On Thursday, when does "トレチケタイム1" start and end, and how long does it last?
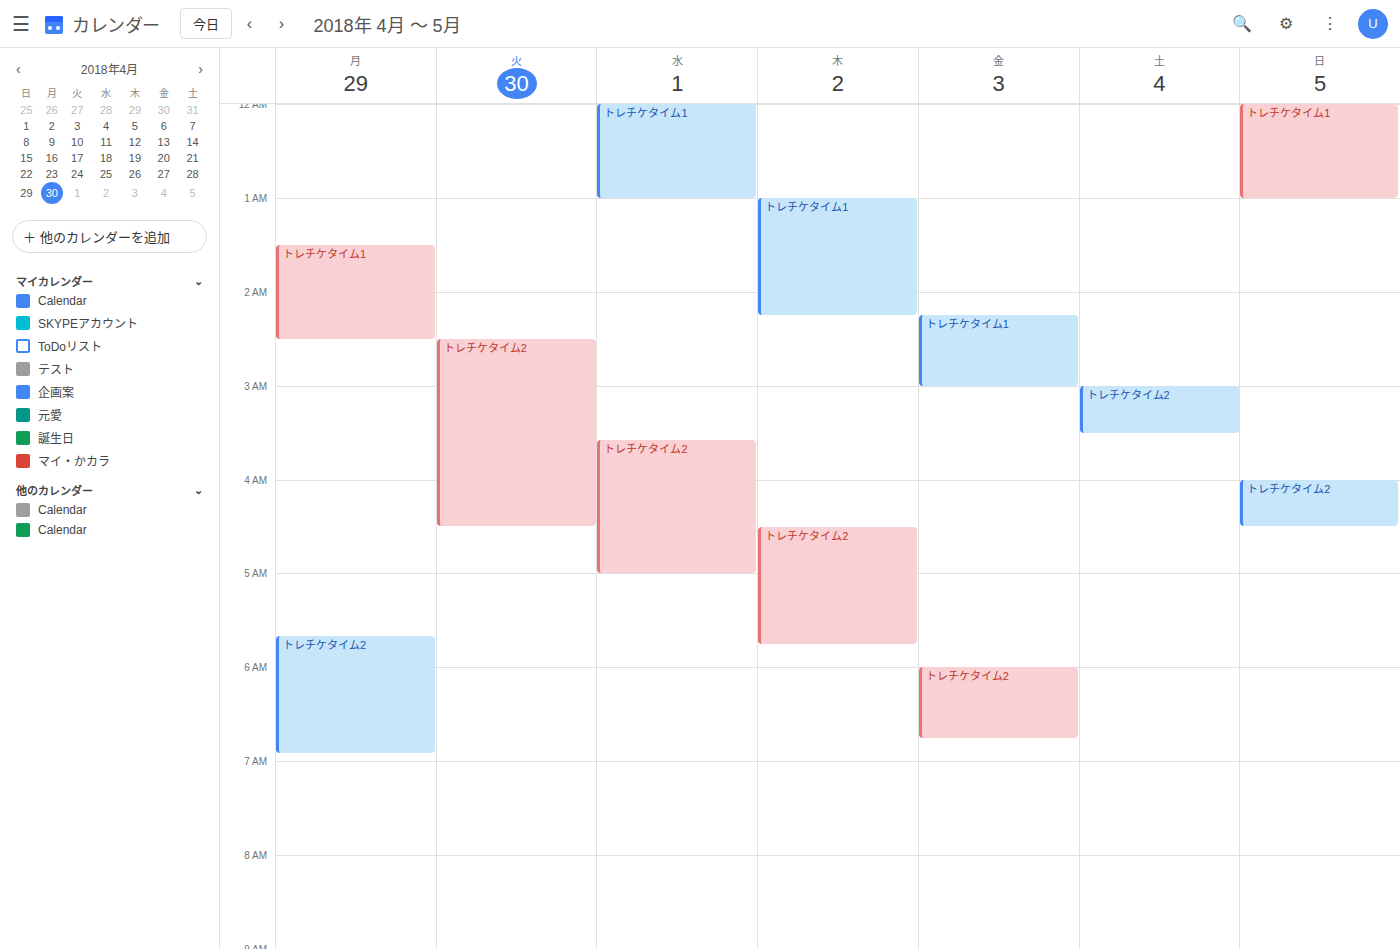
01:00 to 02:15, 1 hour 15 minutes